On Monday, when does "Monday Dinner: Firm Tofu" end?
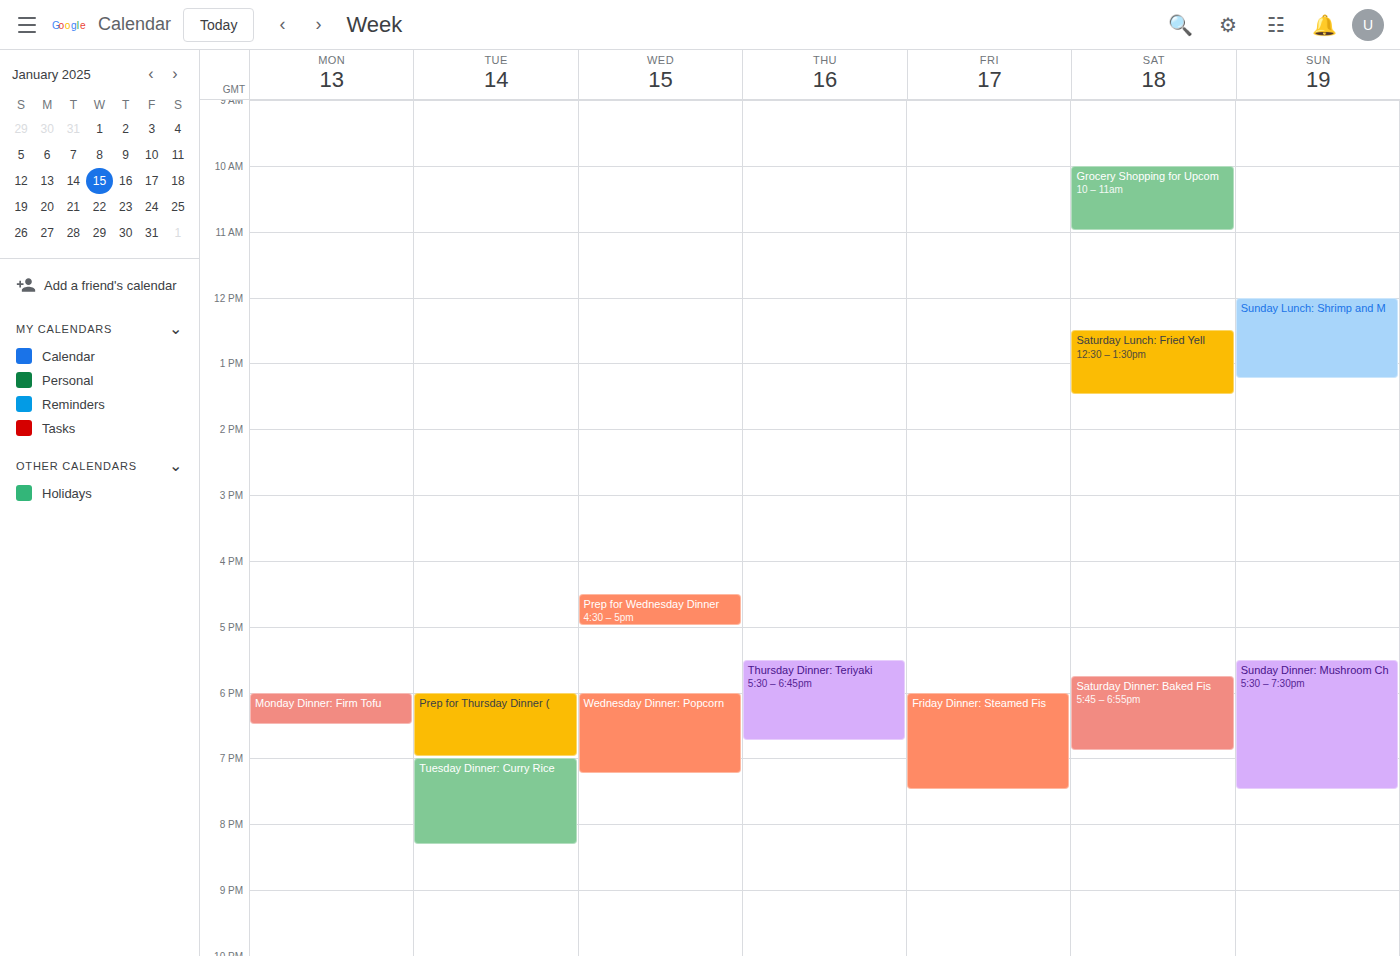
6:30 PM